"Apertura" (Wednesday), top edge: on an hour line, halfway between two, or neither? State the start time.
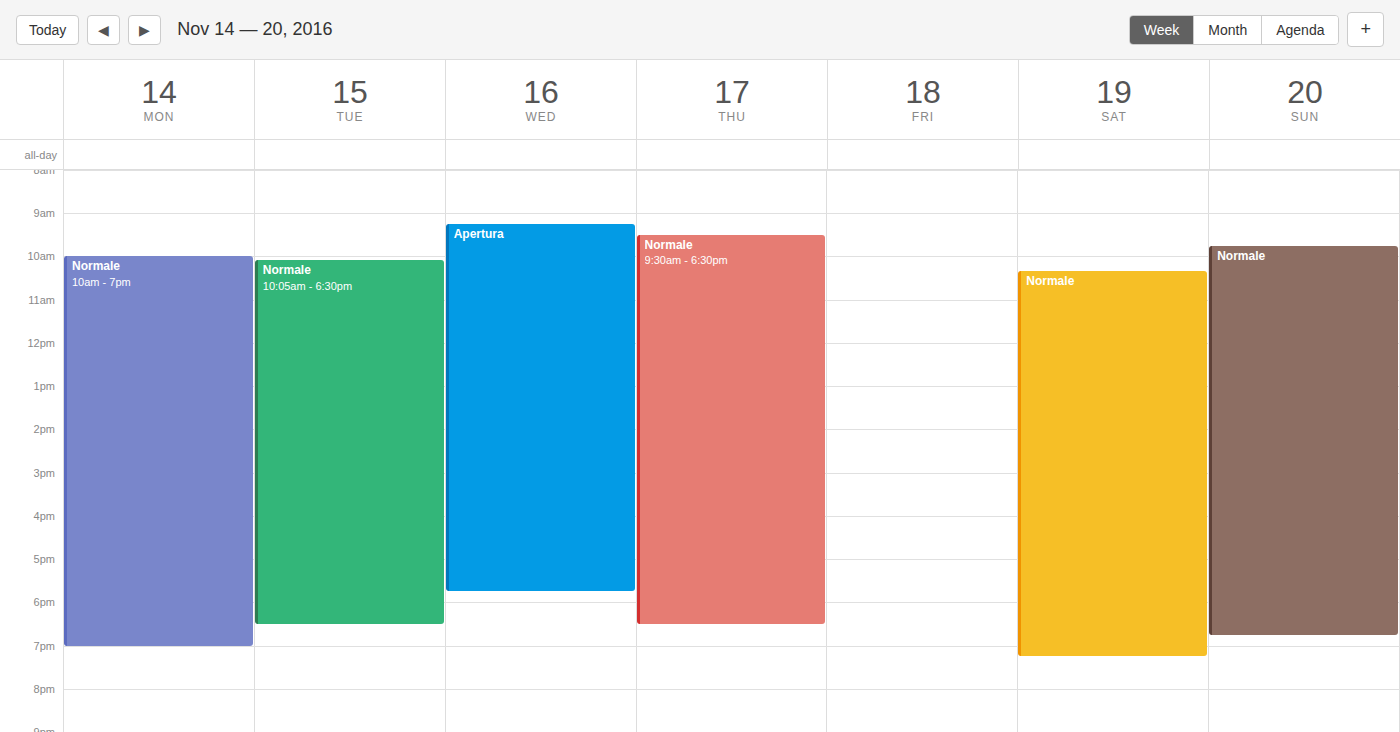
9:15 AM -- neither: a quarter of the way from the 9 AM line to the 10 AM line.